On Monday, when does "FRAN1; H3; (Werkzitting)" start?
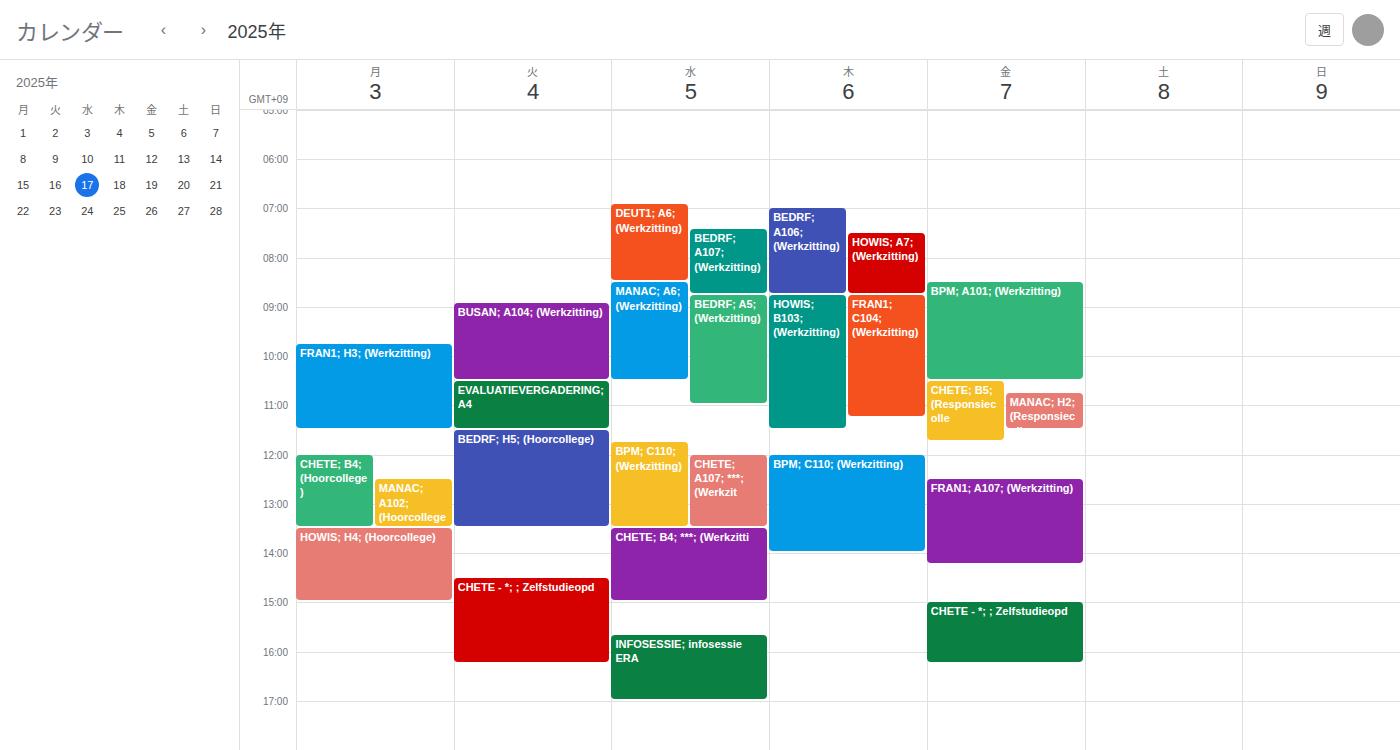
09:45